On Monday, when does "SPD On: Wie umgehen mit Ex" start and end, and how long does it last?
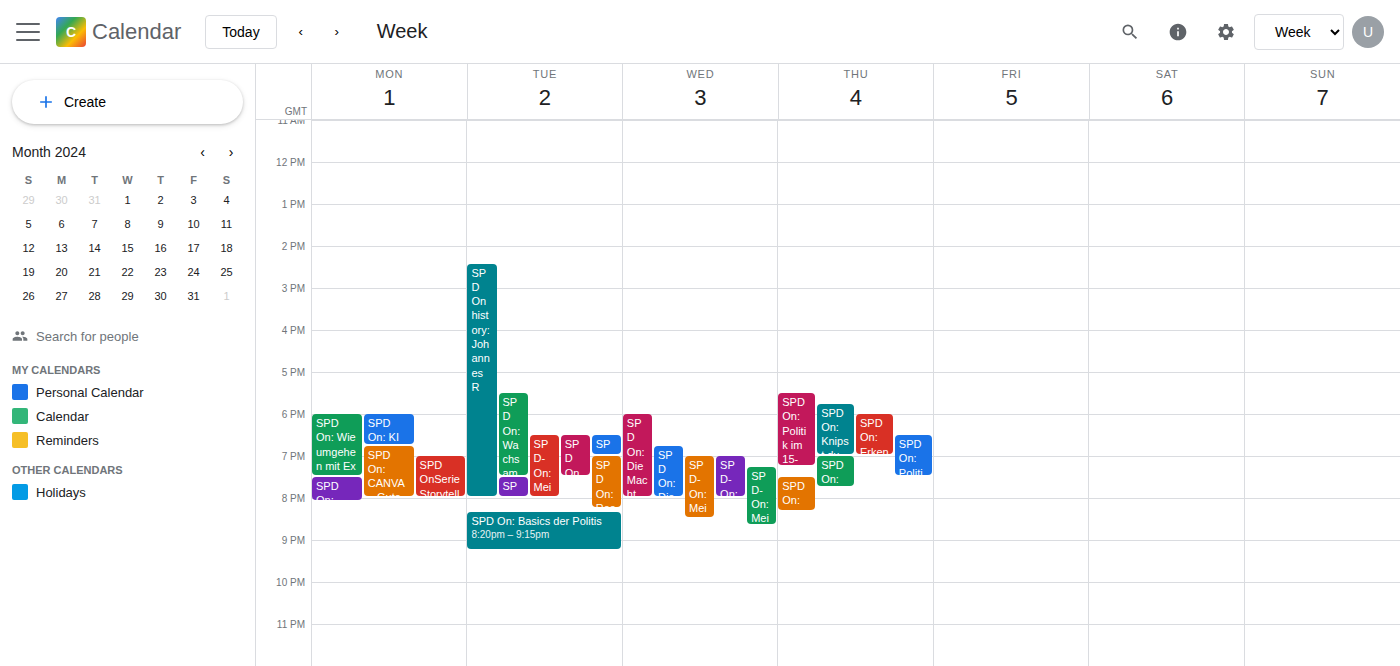
6:00 PM to 7:30 PM, 1 hour 30 minutes